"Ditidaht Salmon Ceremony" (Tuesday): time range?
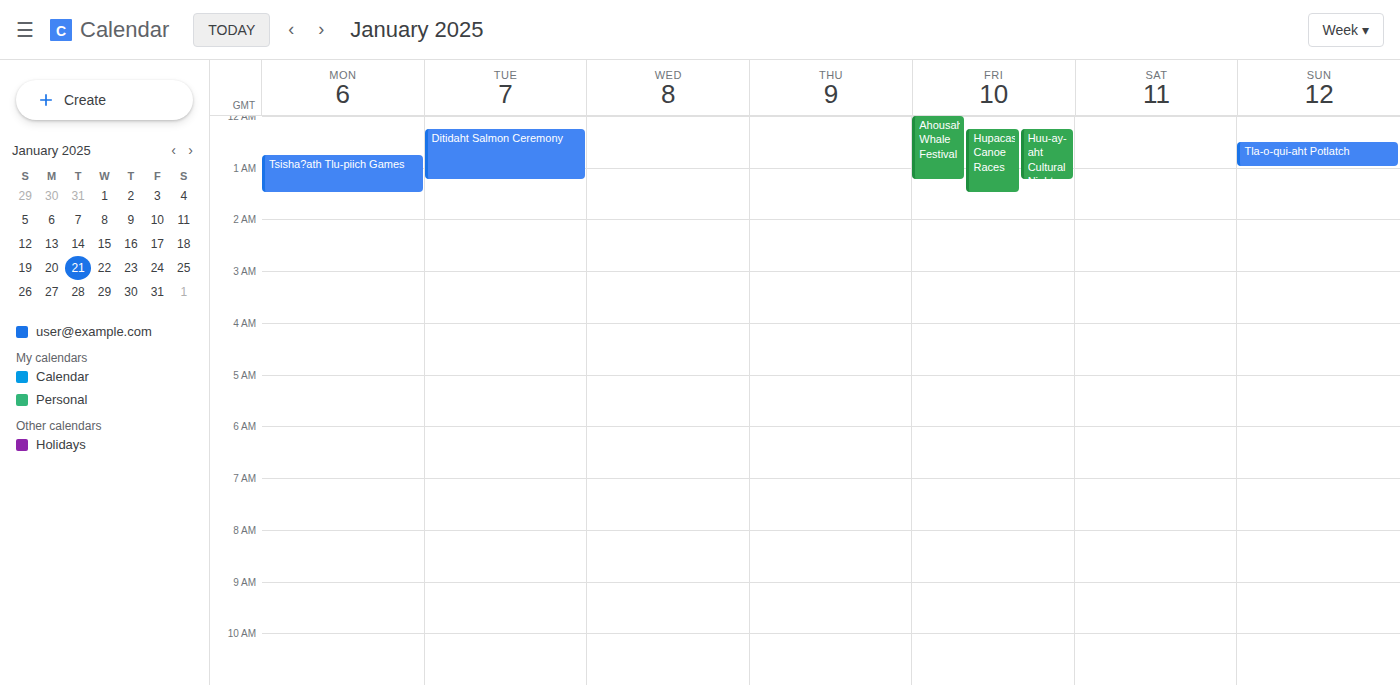
12:15 AM to 1:15 AM